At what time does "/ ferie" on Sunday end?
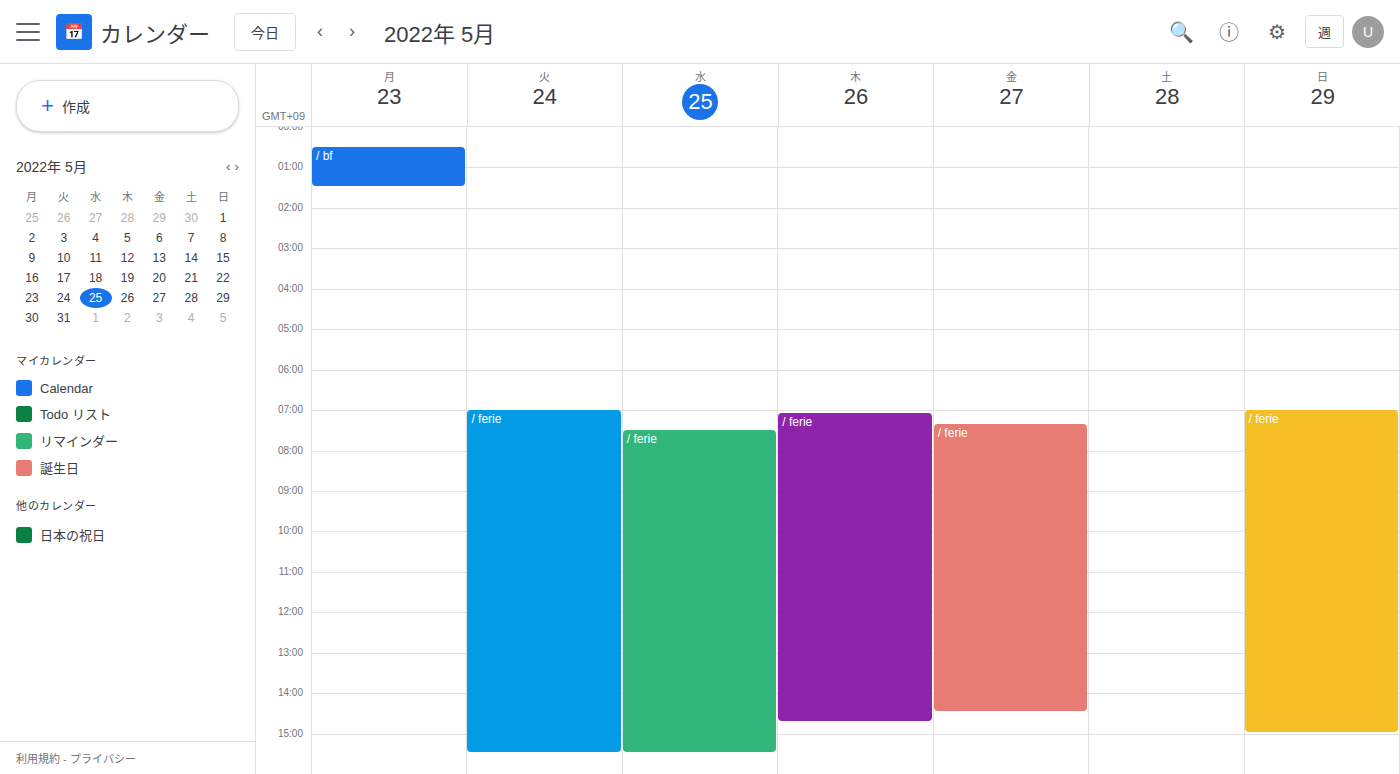
3:00 PM